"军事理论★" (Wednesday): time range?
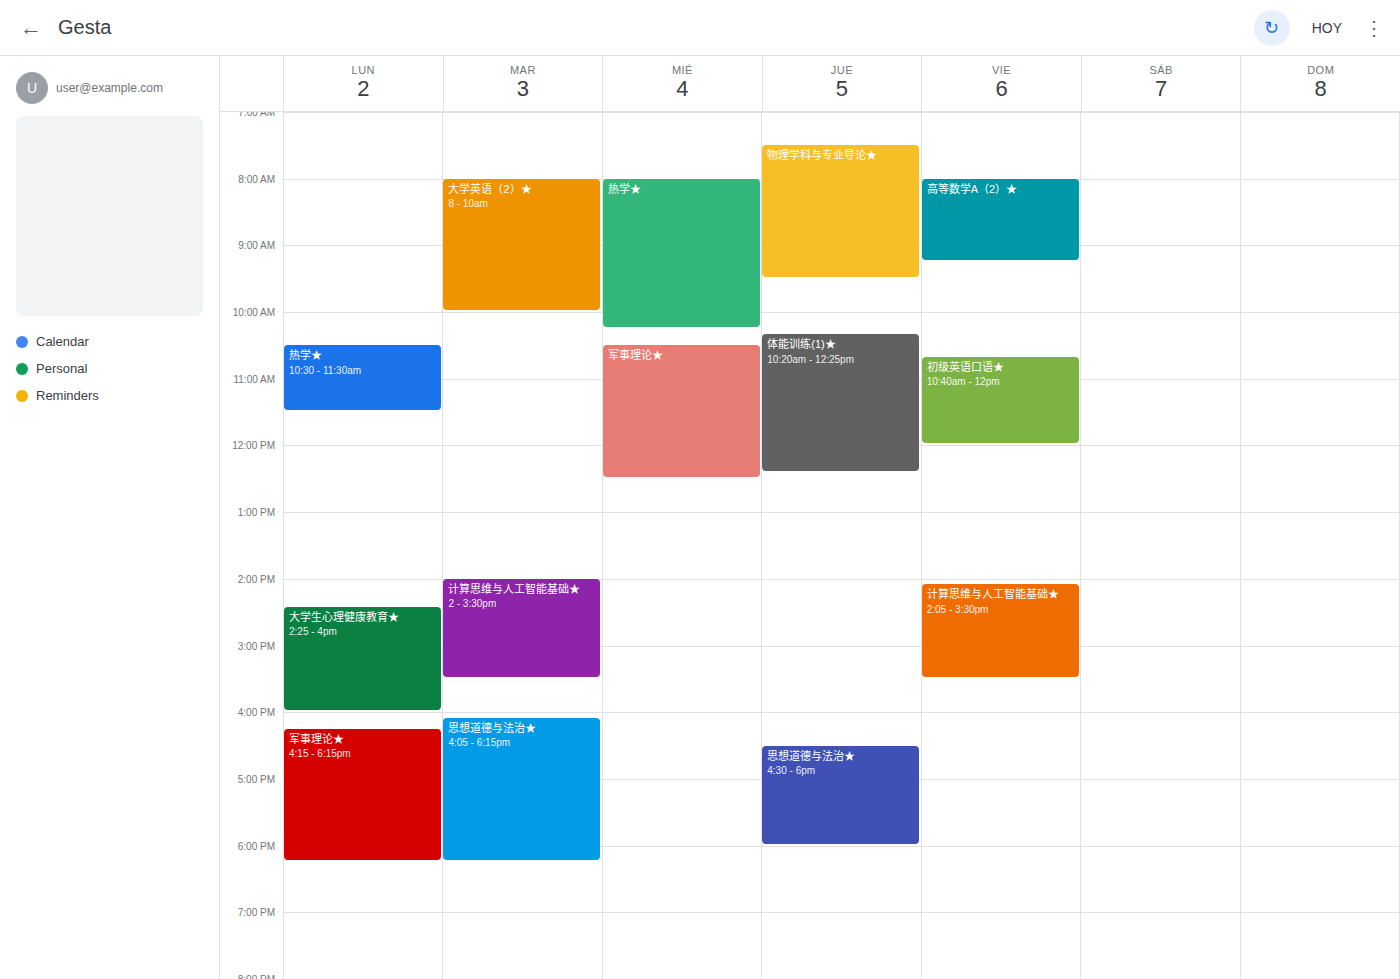
10:30 AM to 12:30 PM